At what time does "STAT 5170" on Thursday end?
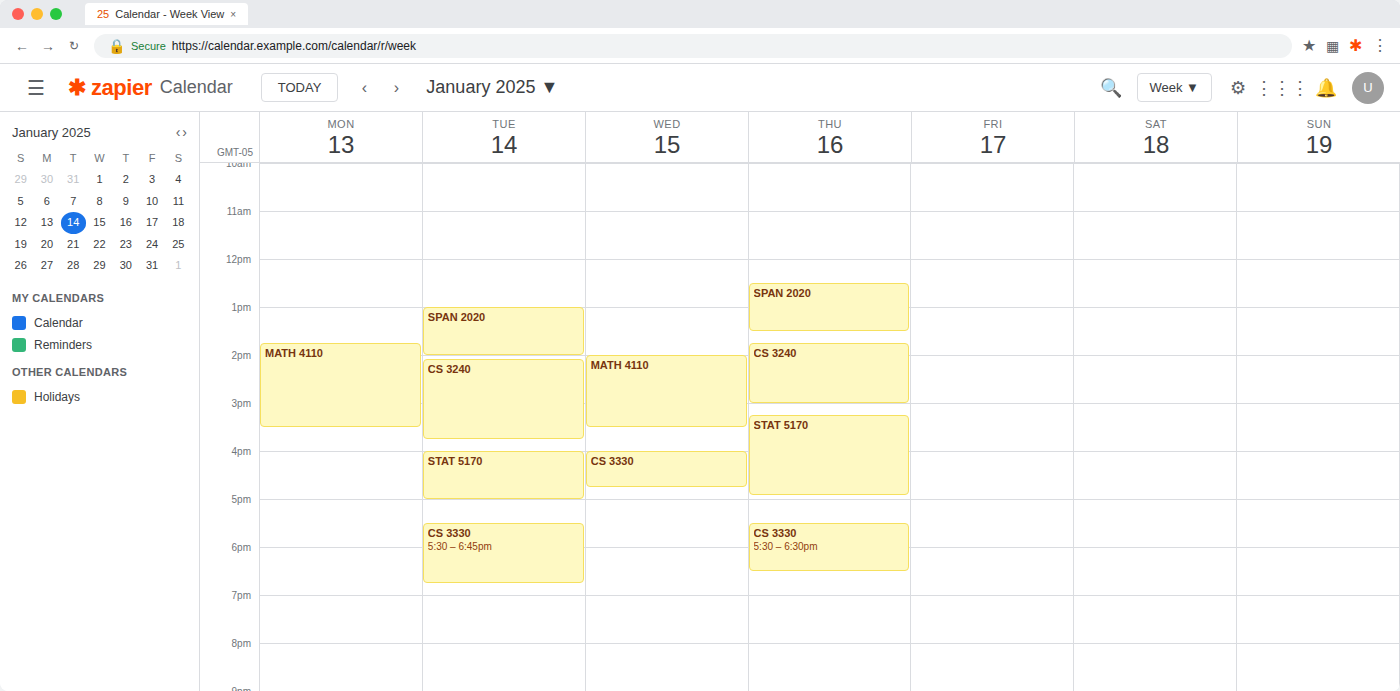
4:55 PM